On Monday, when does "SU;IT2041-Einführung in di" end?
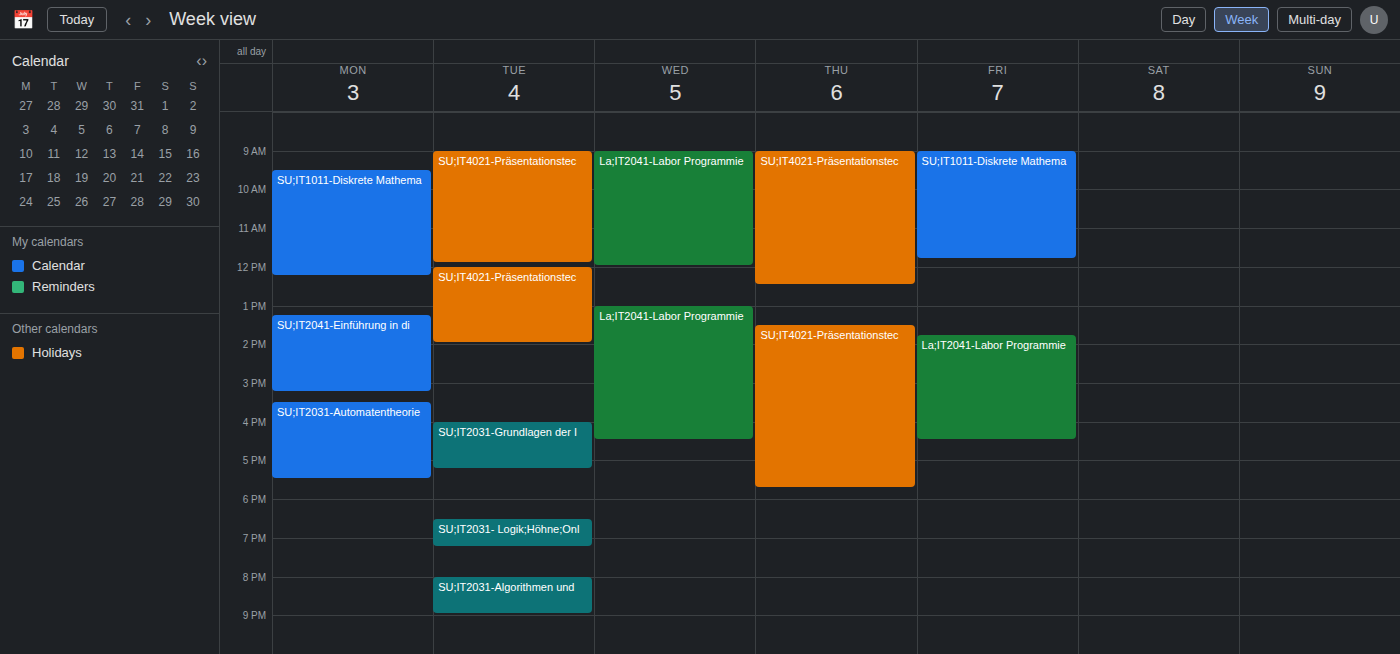
3:15 PM